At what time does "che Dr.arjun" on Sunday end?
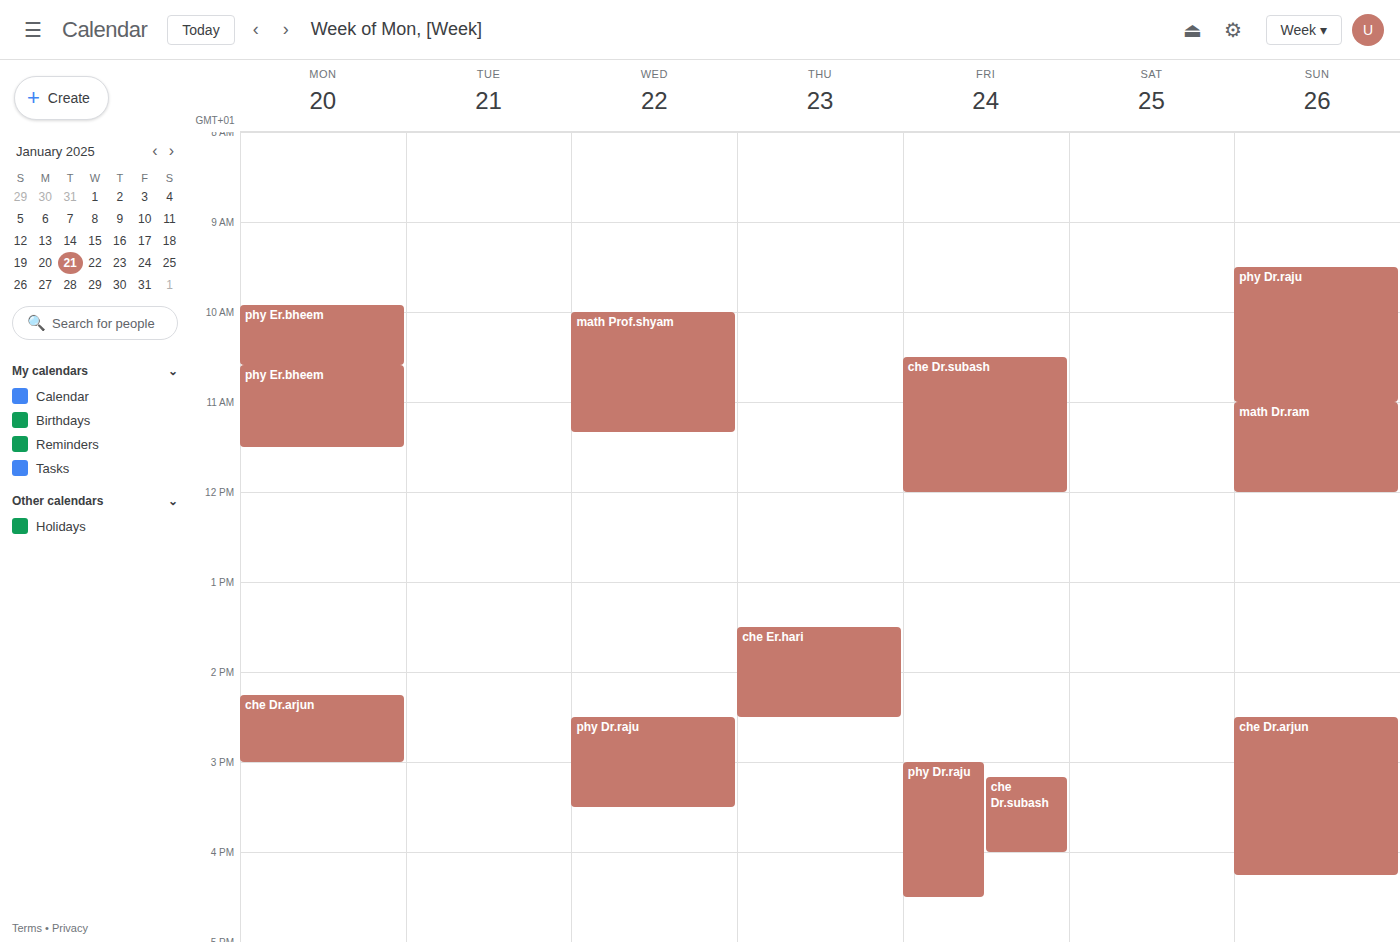
4:15 PM